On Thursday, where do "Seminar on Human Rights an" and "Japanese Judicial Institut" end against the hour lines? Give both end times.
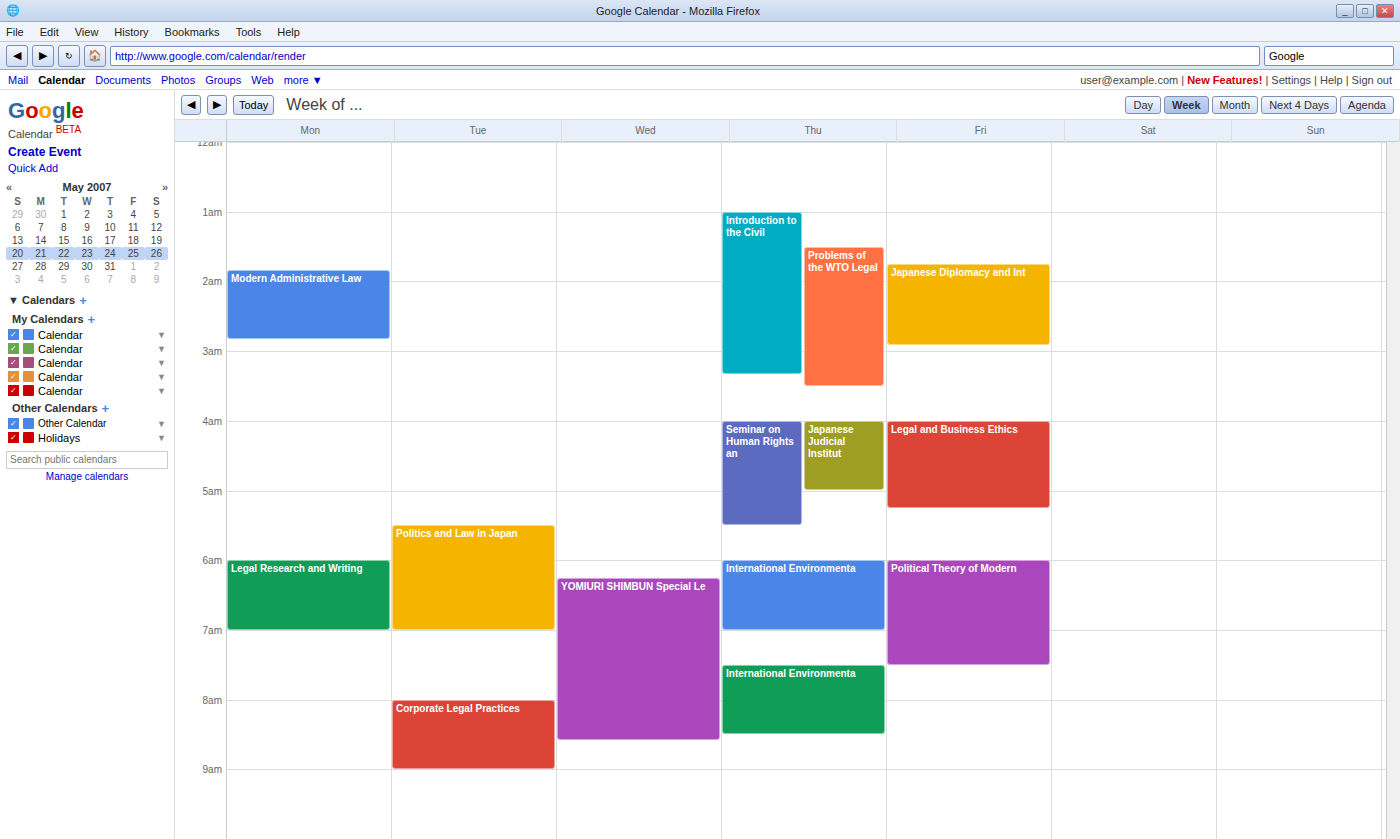
"Seminar on Human Rights an": 5:30 AM, halfway between the 5 AM and 6 AM lines. "Japanese Judicial Institut": 5:00 AM, exactly on the 5 AM line.